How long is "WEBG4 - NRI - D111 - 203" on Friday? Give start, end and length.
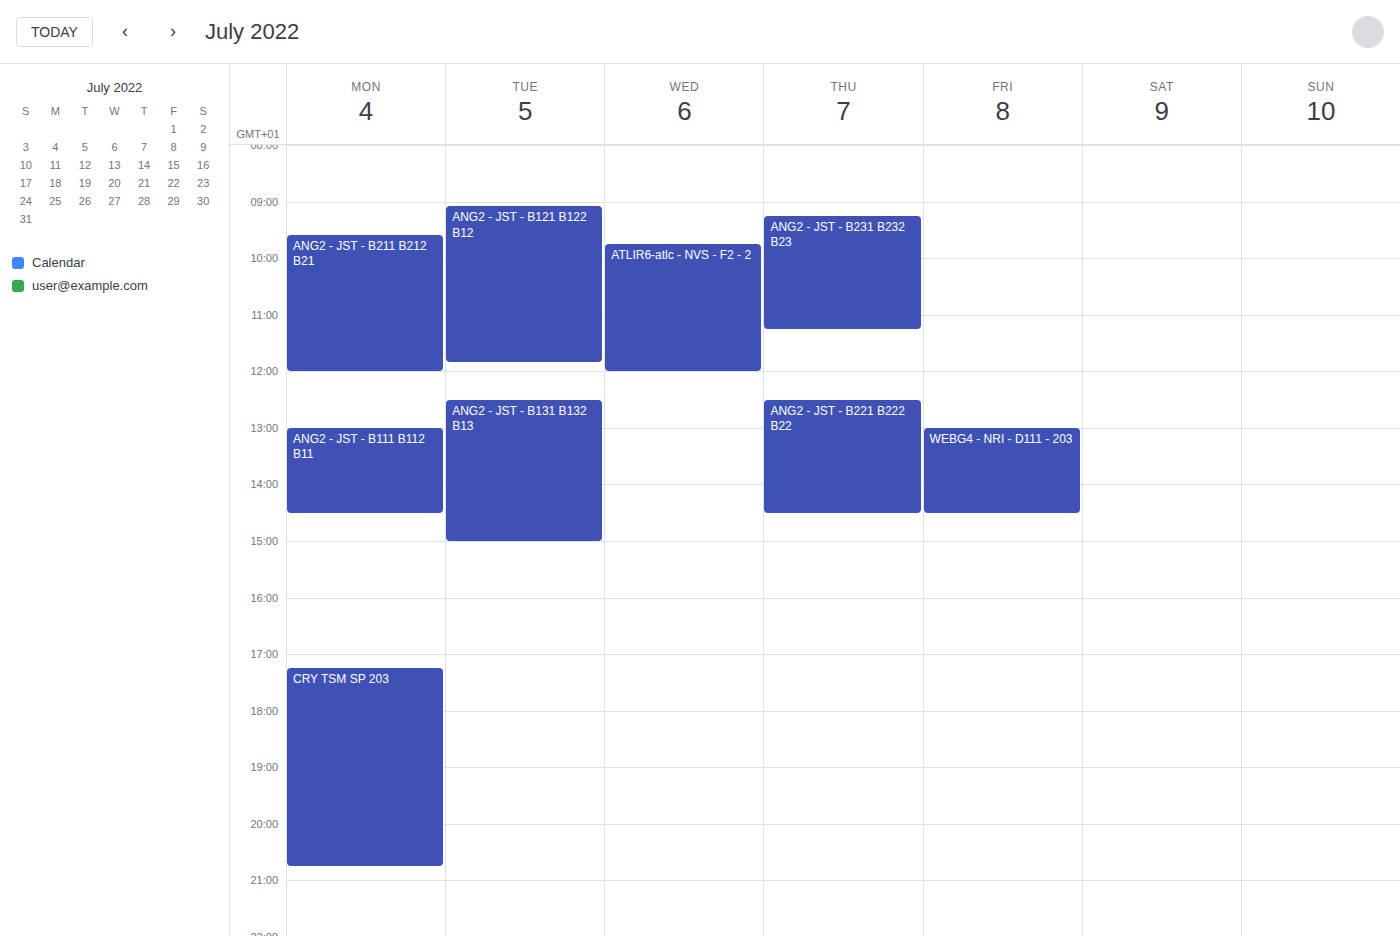
1:00 PM to 2:30 PM, 1 hour 30 minutes